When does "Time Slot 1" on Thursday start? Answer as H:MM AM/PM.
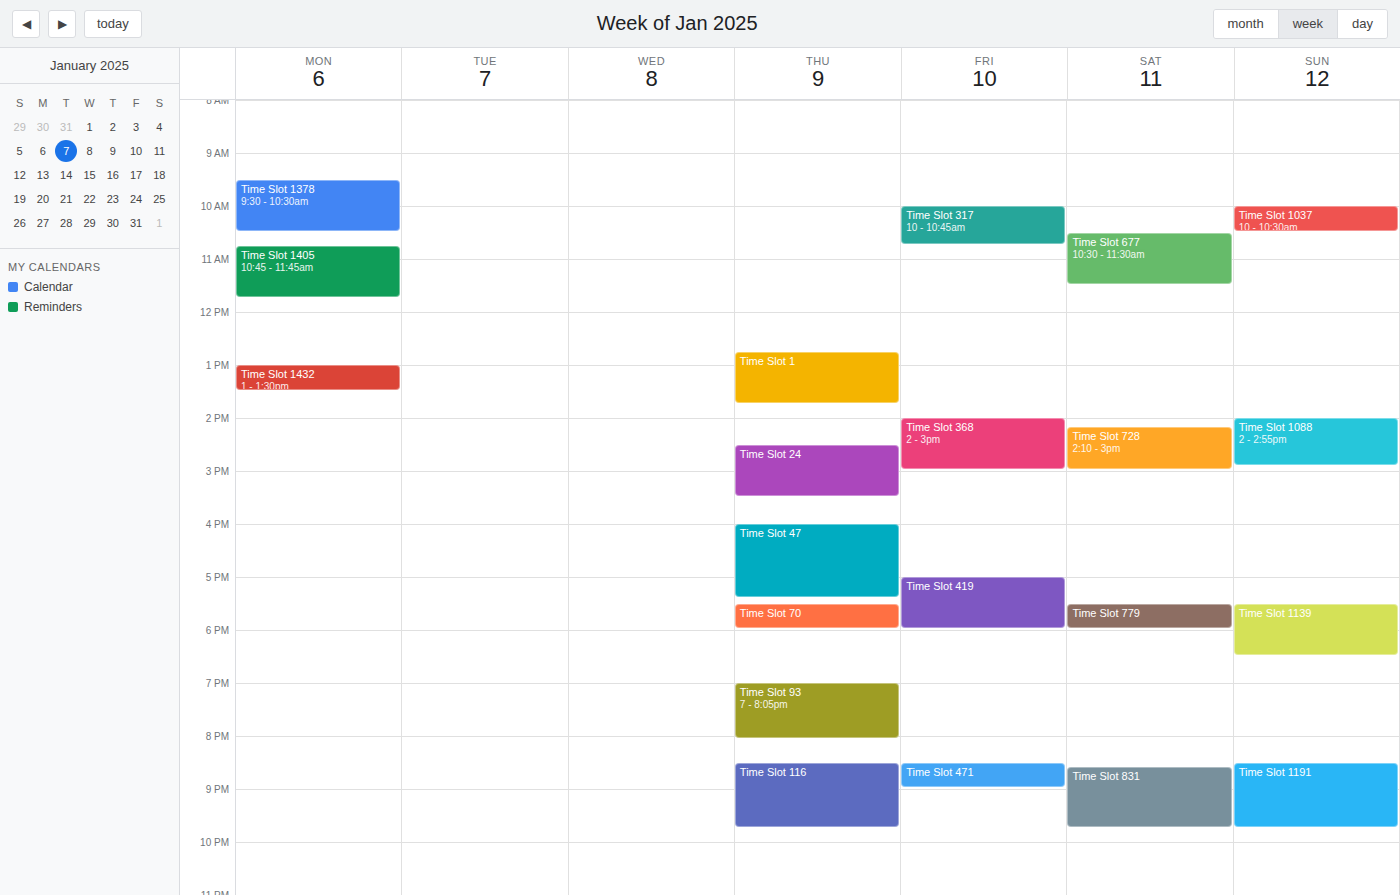
12:45 PM